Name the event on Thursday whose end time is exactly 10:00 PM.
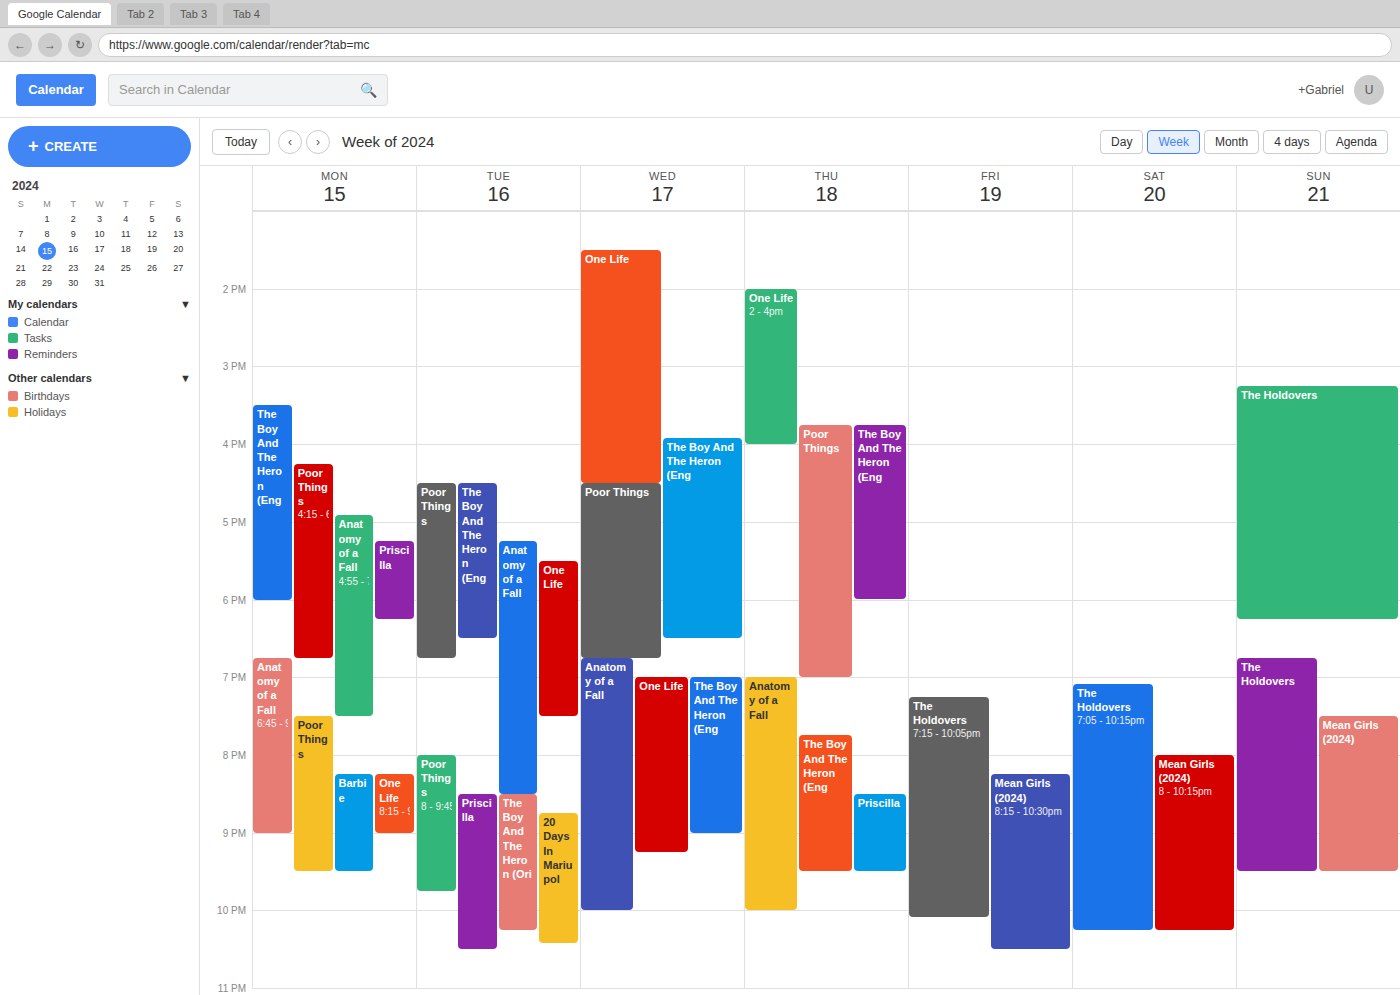
"Anatomy of a Fall"